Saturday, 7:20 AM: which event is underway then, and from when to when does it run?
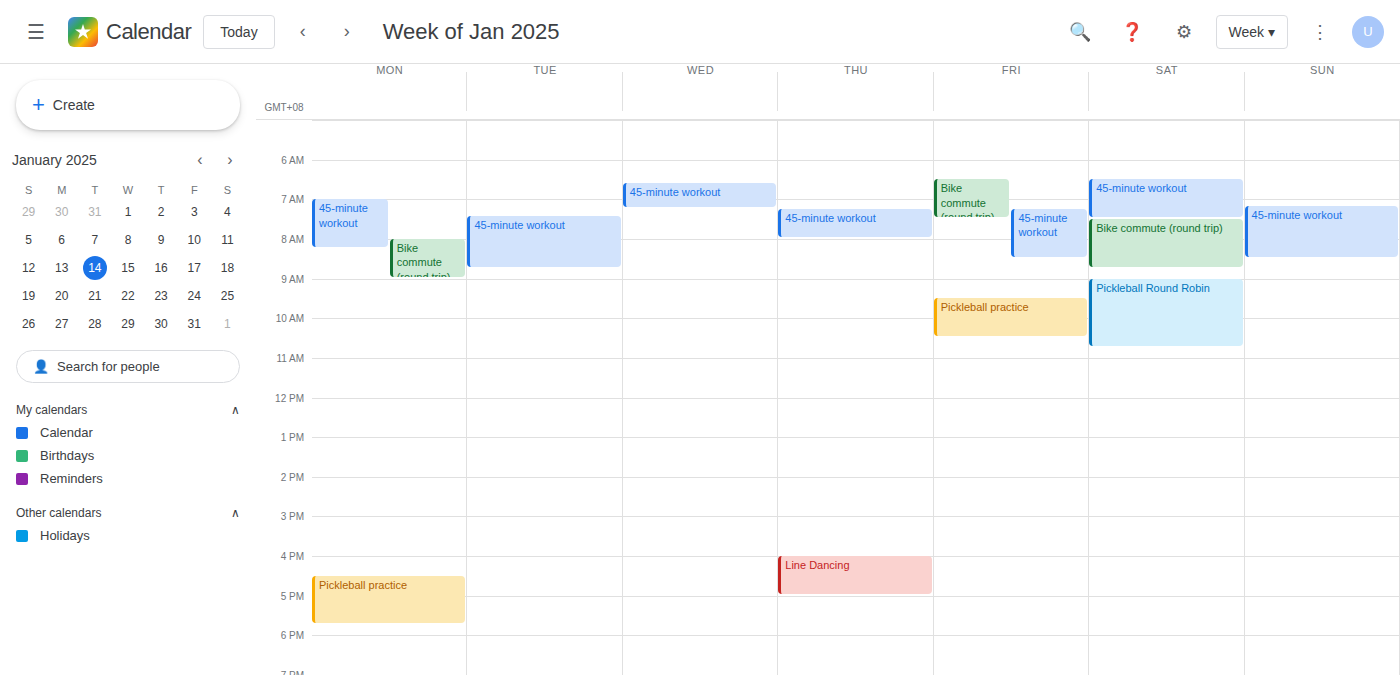
"45-minute workout", 6:30 AM to 7:30 AM